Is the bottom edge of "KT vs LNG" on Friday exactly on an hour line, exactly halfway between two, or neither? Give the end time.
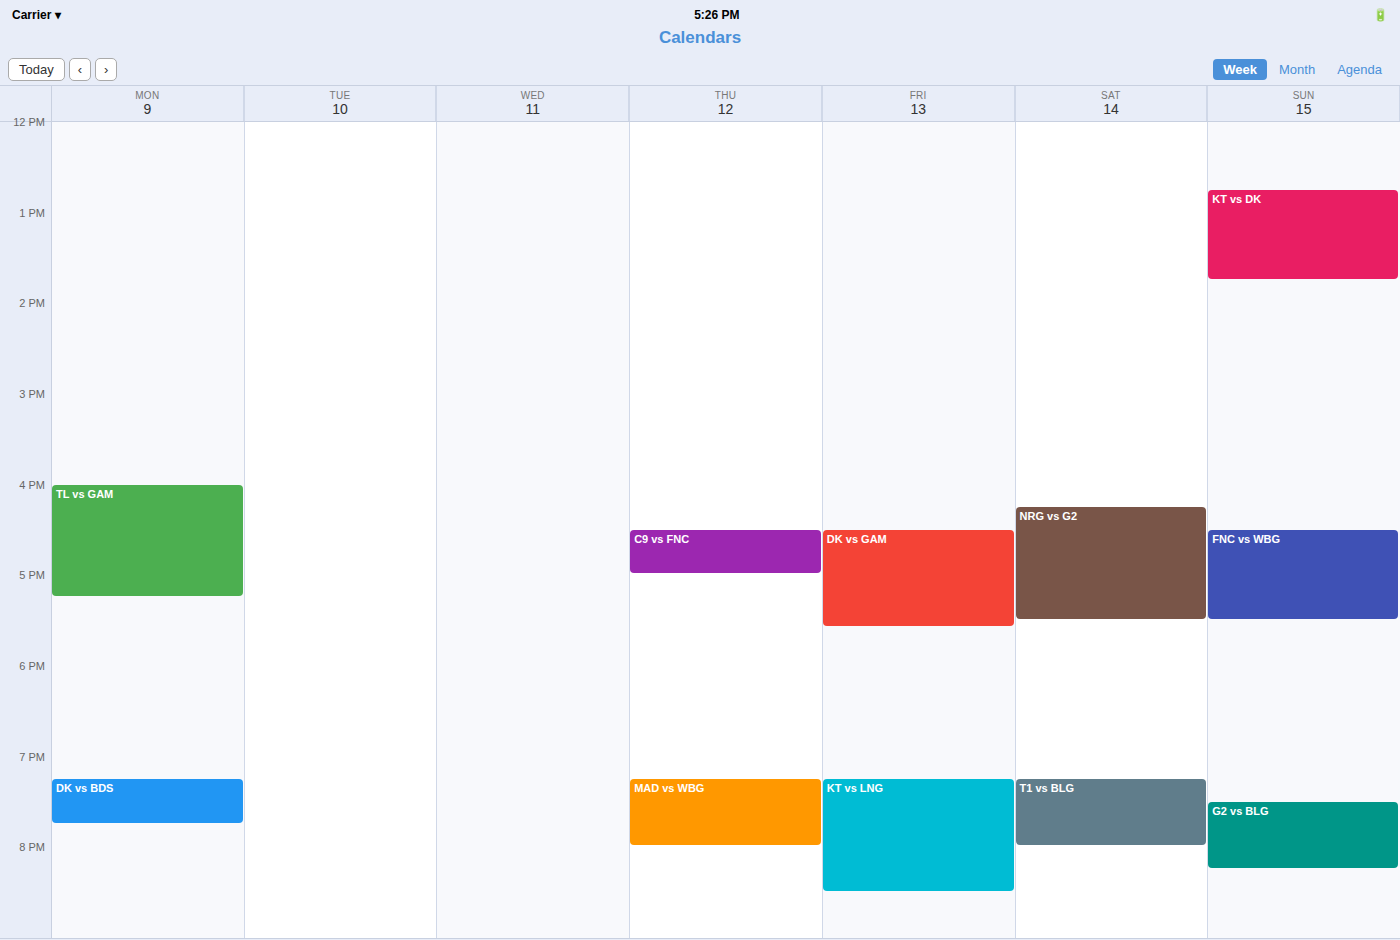
8:30 PM -- halfway between the 8 PM and 9 PM lines.